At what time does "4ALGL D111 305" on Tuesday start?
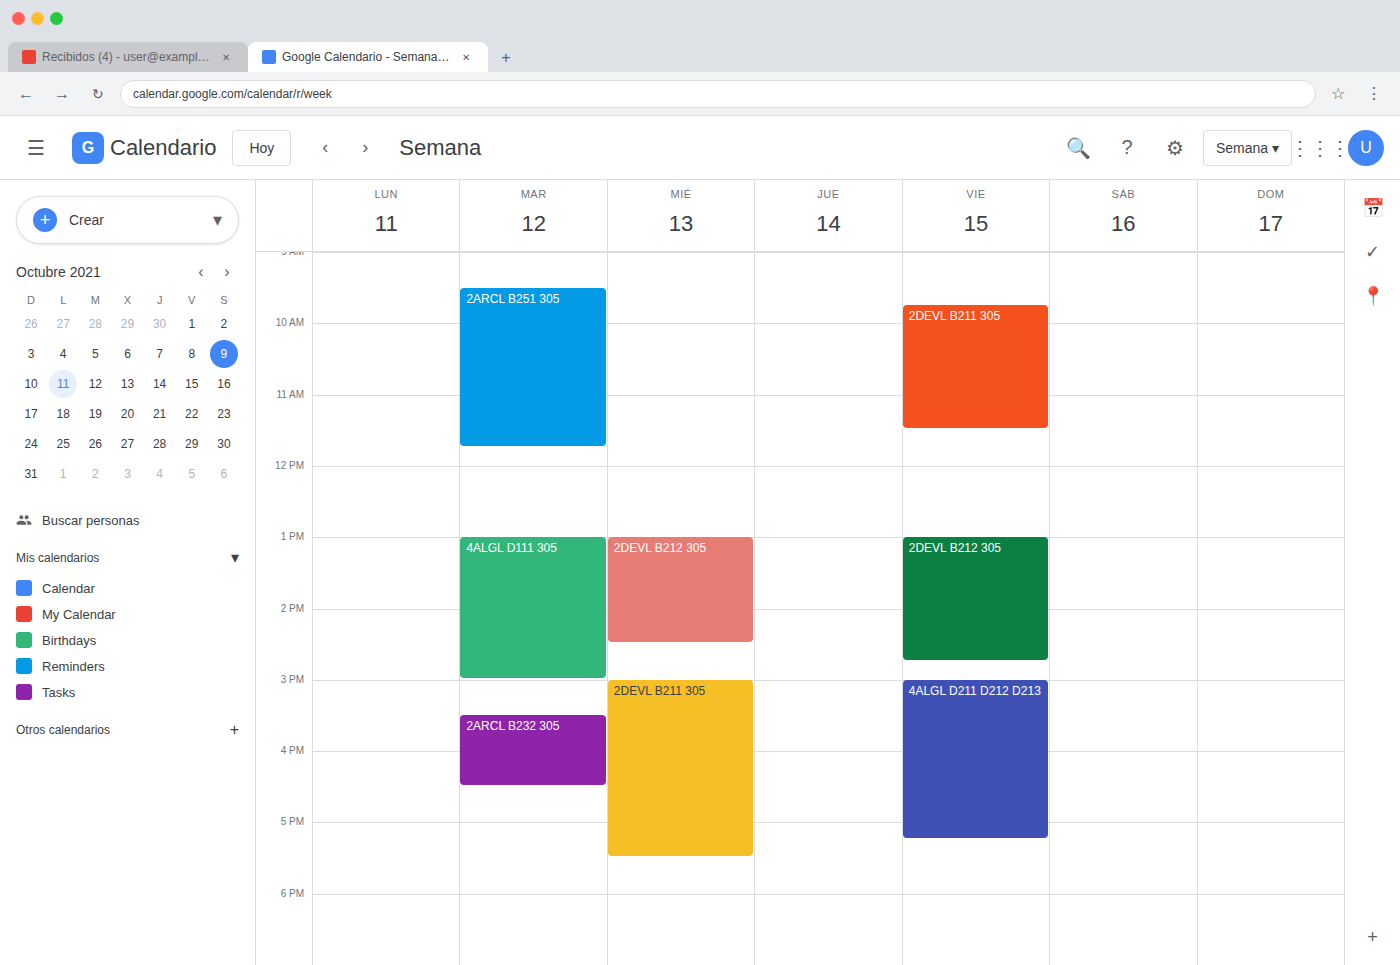
1:00 PM